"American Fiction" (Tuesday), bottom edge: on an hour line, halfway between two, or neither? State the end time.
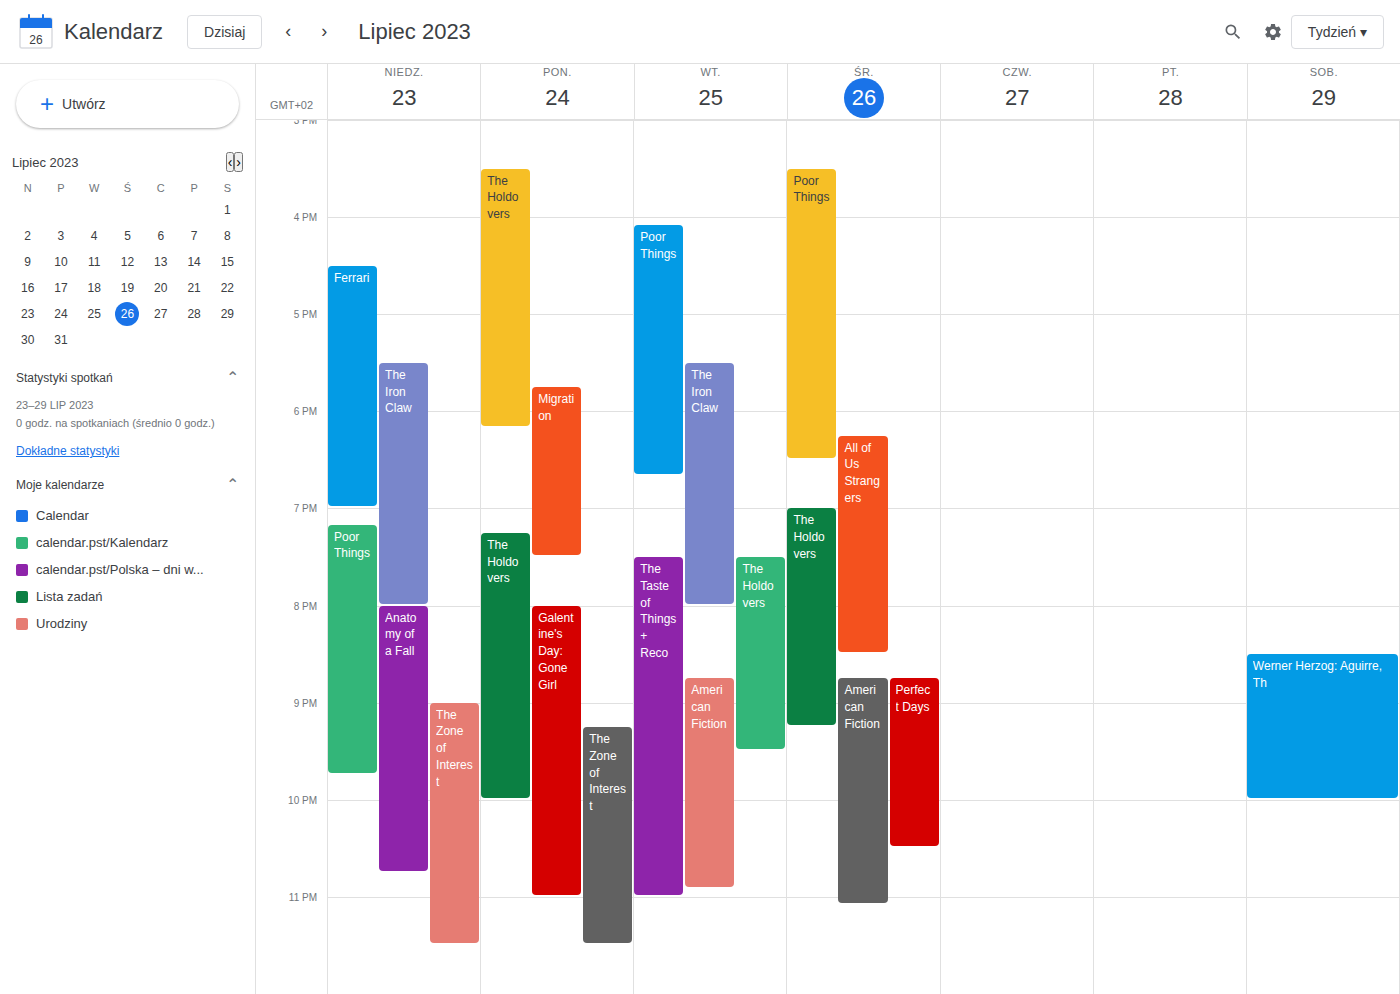
10:55 PM -- neither: 55 minutes below the 10 PM line and 5 minutes above the 11 PM line.